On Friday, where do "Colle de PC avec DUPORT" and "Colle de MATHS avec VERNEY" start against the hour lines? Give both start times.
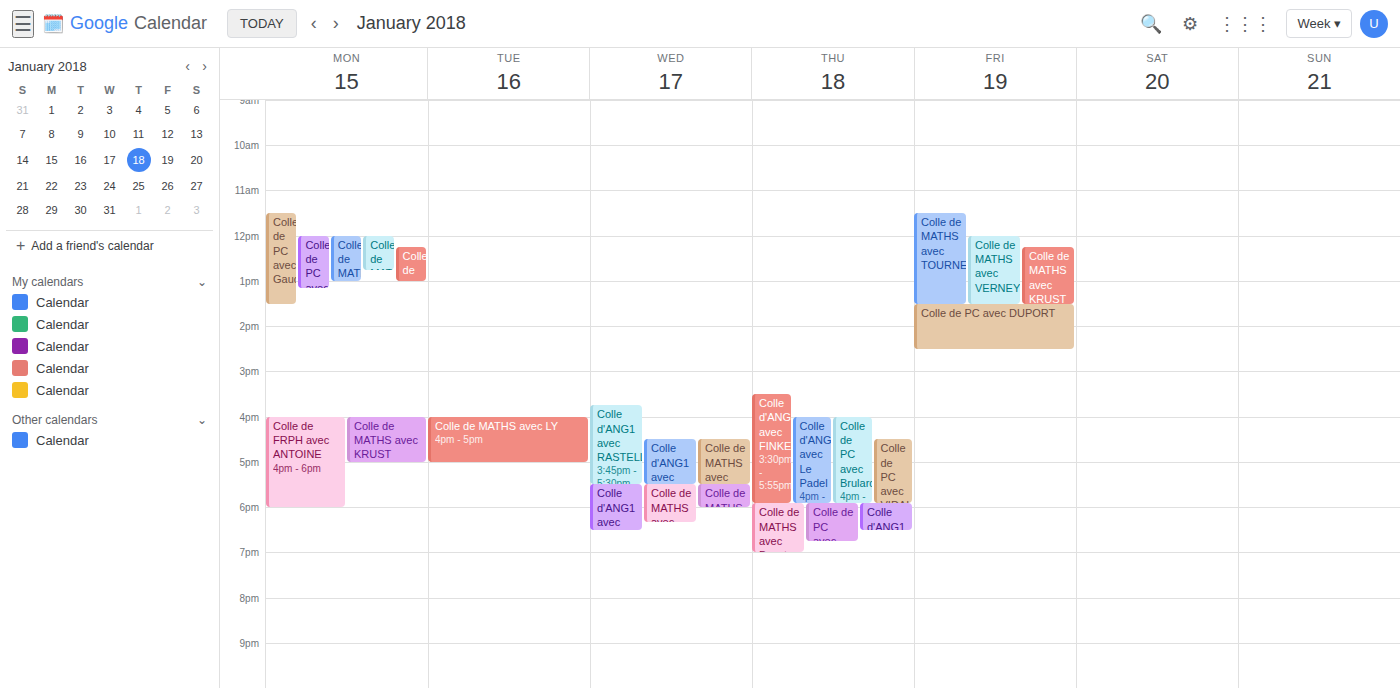
"Colle de PC avec DUPORT": 13:30, halfway between the 13:00 and 14:00 lines. "Colle de MATHS avec VERNEY": 12:00, exactly on the 12:00 line.